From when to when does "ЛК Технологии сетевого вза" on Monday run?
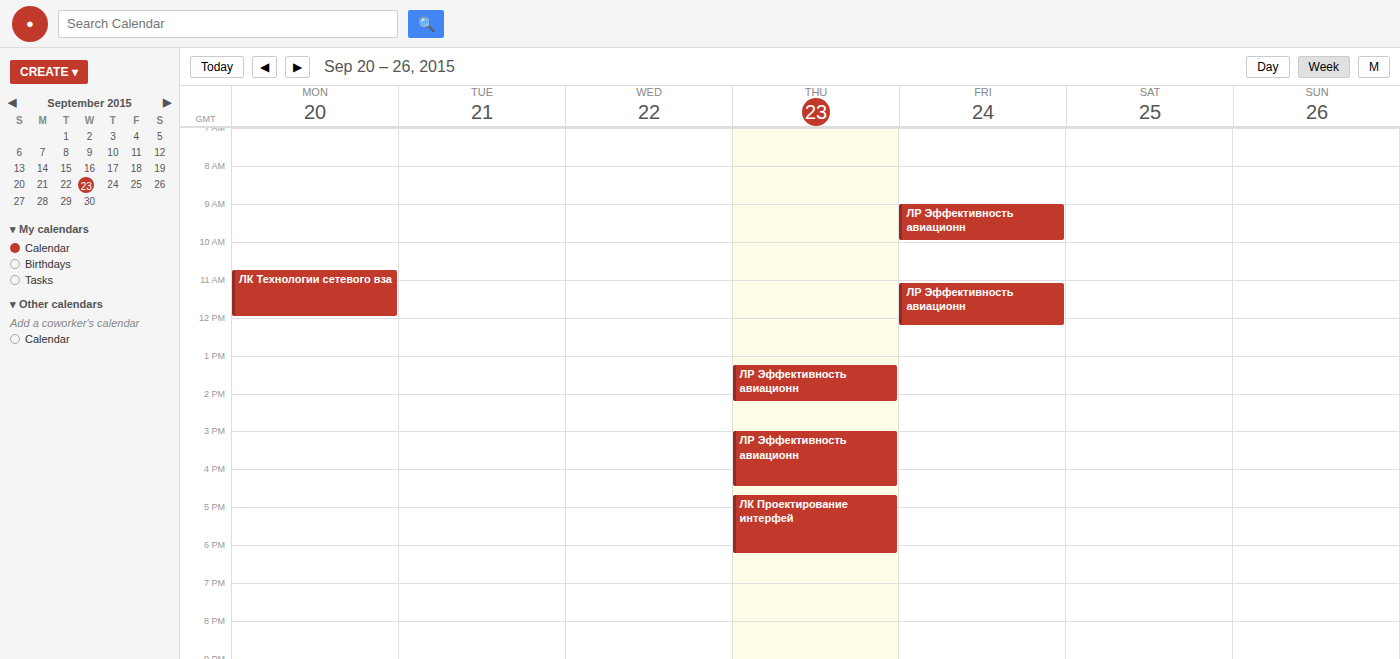
10:45 AM to 12:00 PM